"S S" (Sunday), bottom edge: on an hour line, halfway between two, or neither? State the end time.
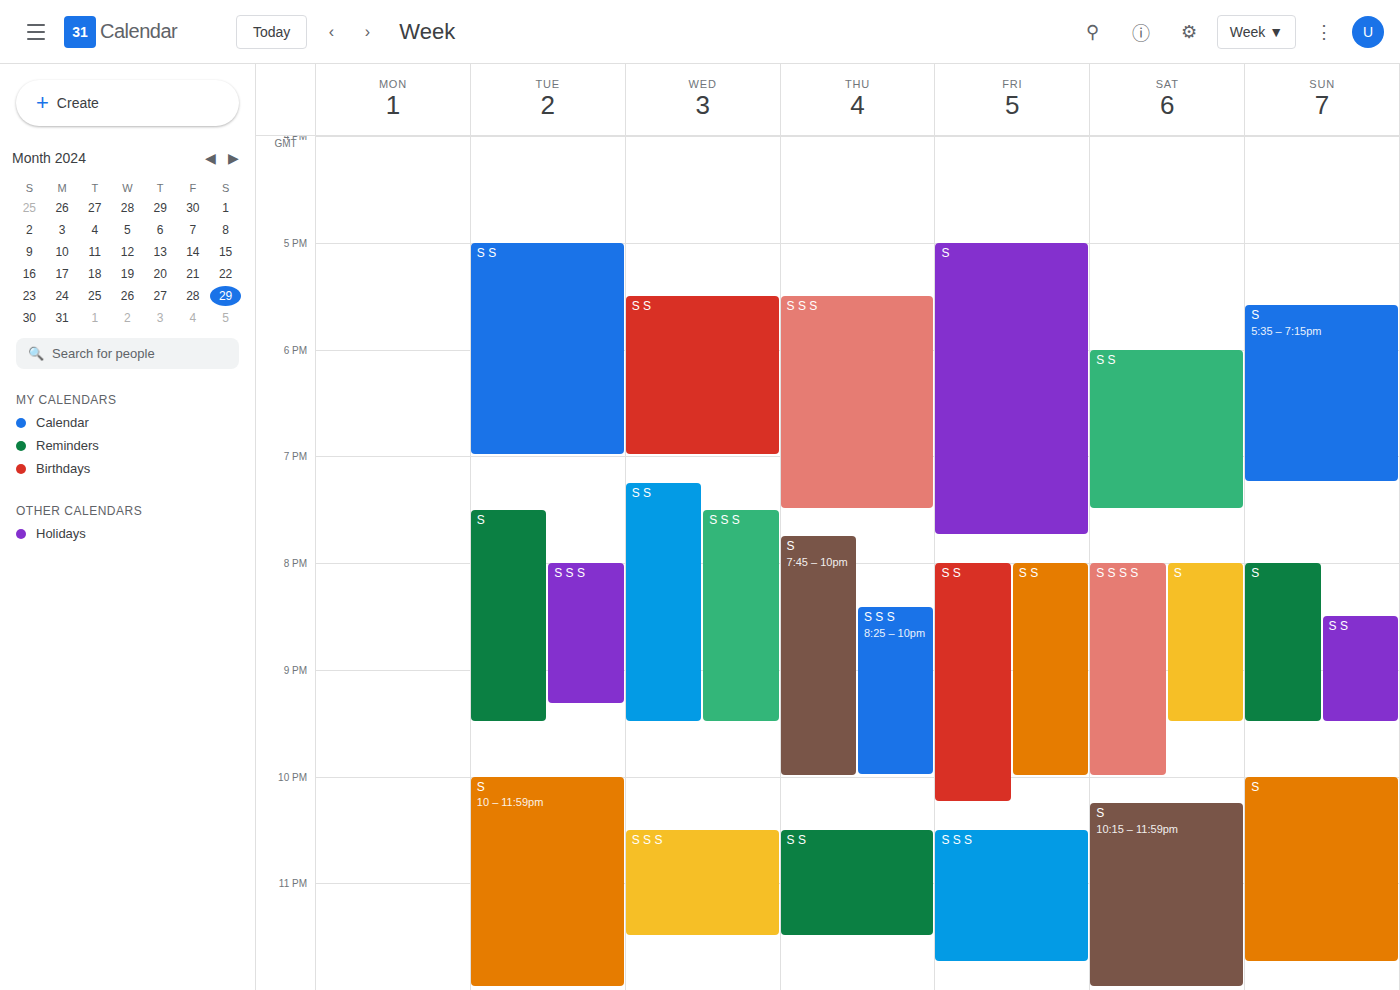
9:30 PM -- halfway between the 9 PM and 10 PM lines.